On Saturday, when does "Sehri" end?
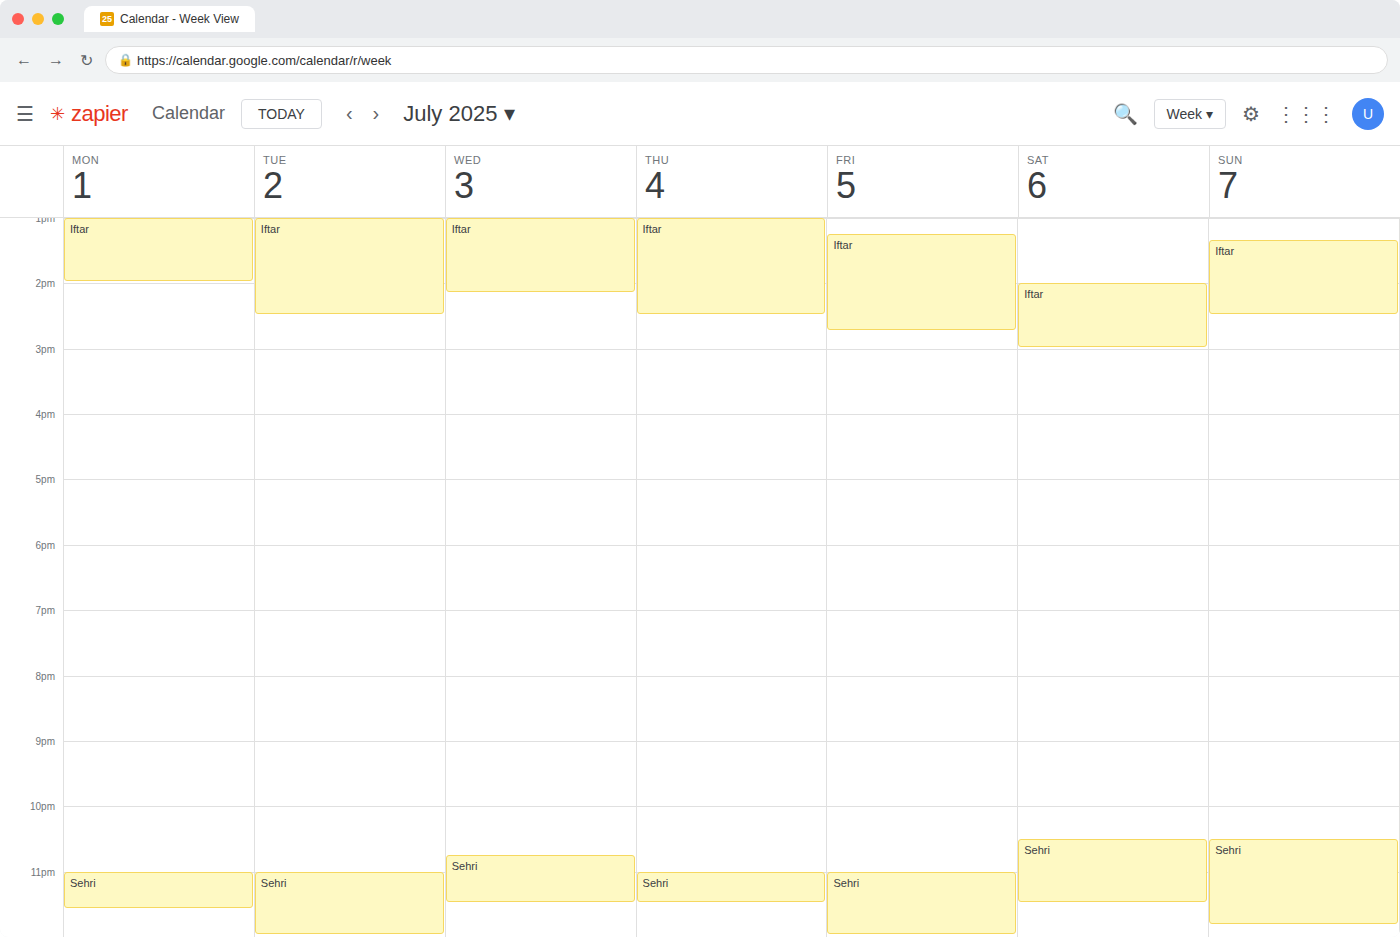
11:30 PM